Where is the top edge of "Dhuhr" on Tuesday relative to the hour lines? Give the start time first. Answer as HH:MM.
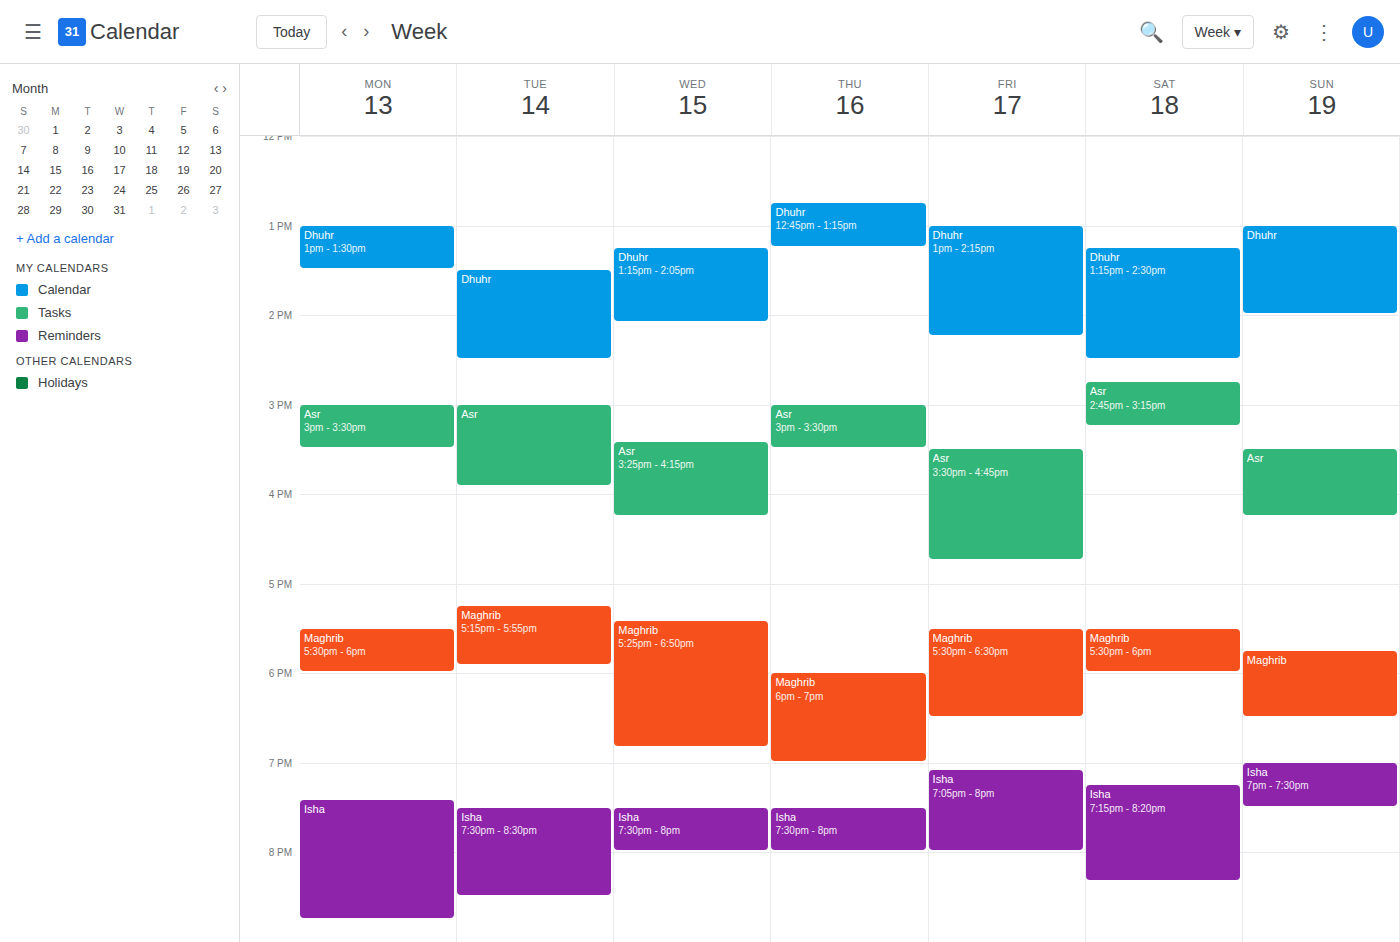
13:30 -- halfway between the 13:00 and 14:00 lines.